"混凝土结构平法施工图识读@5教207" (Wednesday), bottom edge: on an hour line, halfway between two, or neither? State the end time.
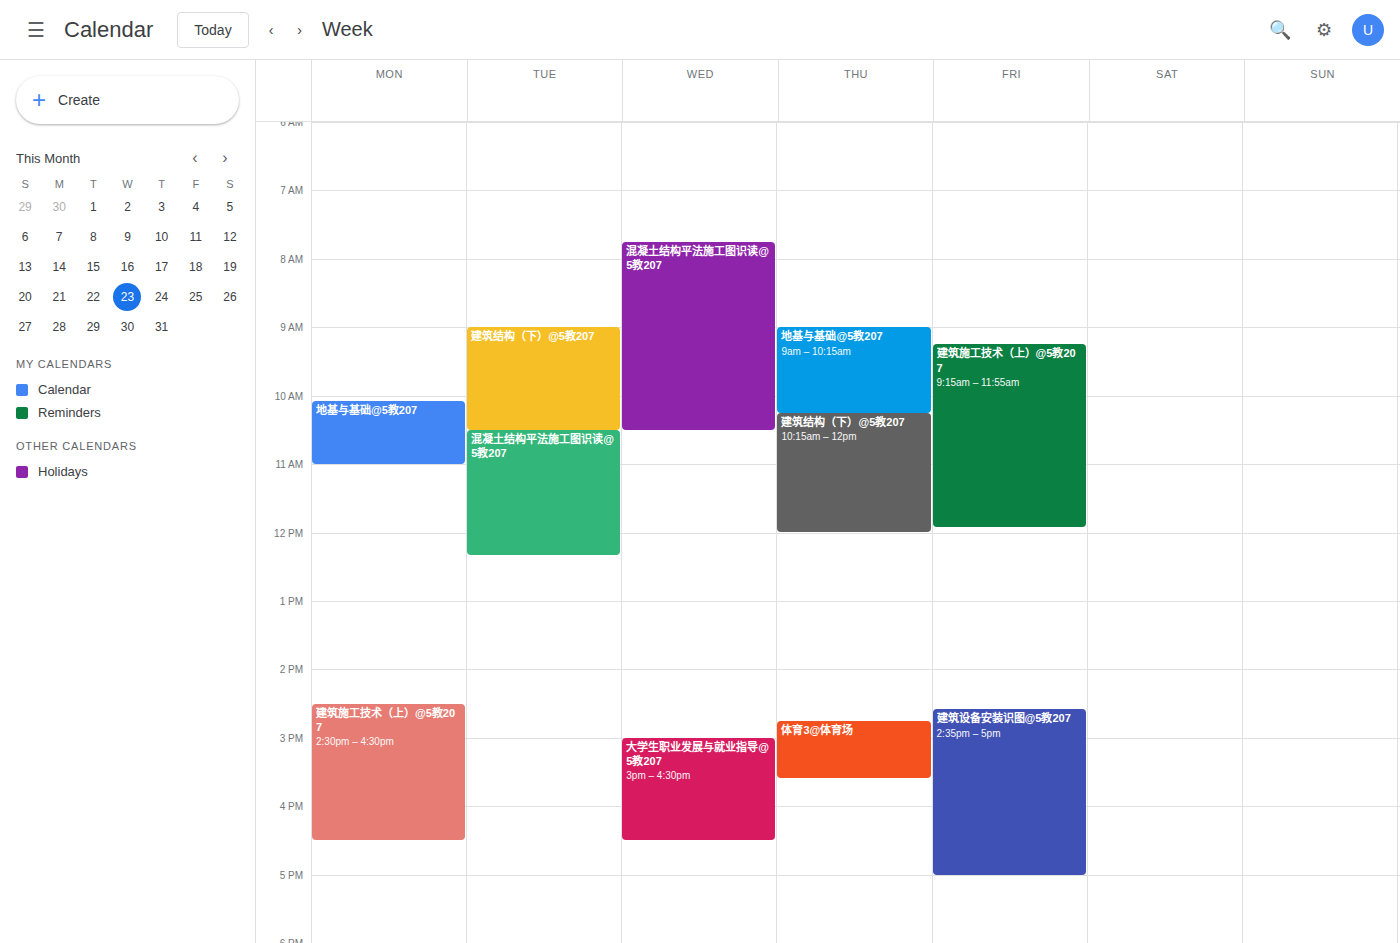
10:30 AM -- halfway between the 10 AM and 11 AM lines.